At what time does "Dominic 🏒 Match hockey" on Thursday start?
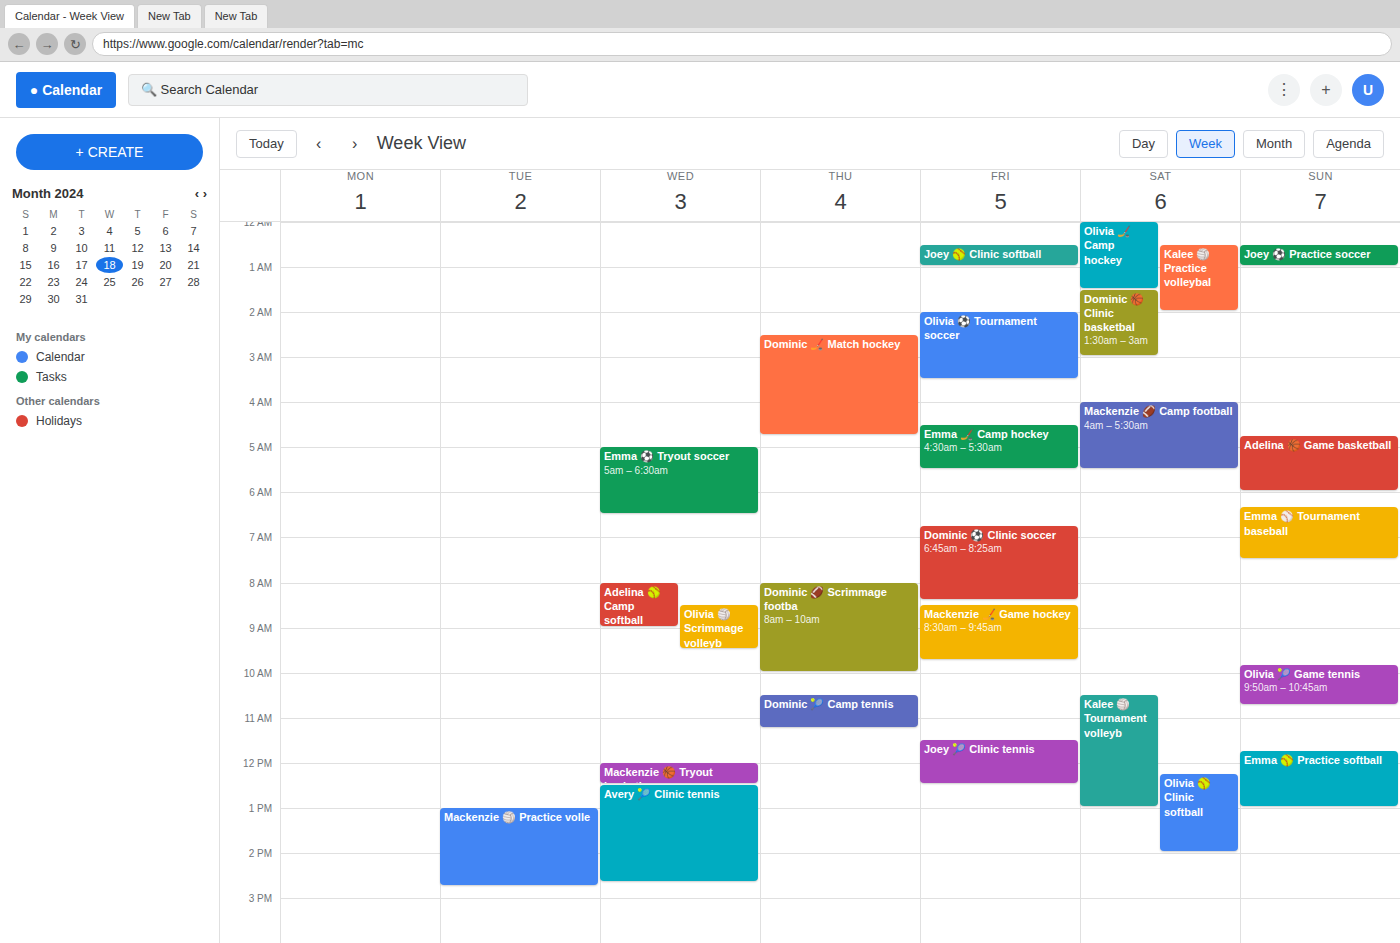
2:30 AM